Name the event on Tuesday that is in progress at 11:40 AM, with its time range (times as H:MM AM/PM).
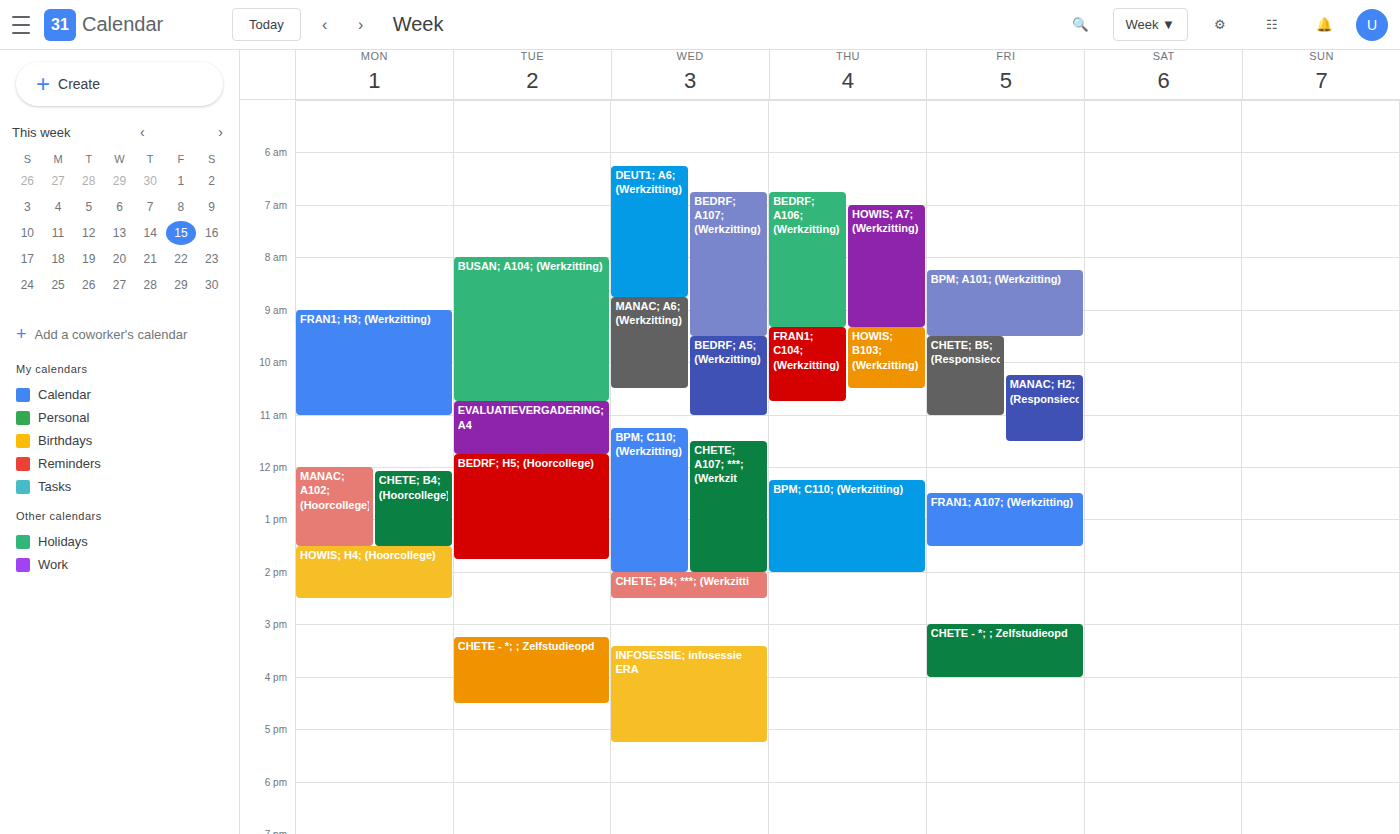
"EVALUATIEVERGADERING; A4", 10:45 AM to 11:45 AM